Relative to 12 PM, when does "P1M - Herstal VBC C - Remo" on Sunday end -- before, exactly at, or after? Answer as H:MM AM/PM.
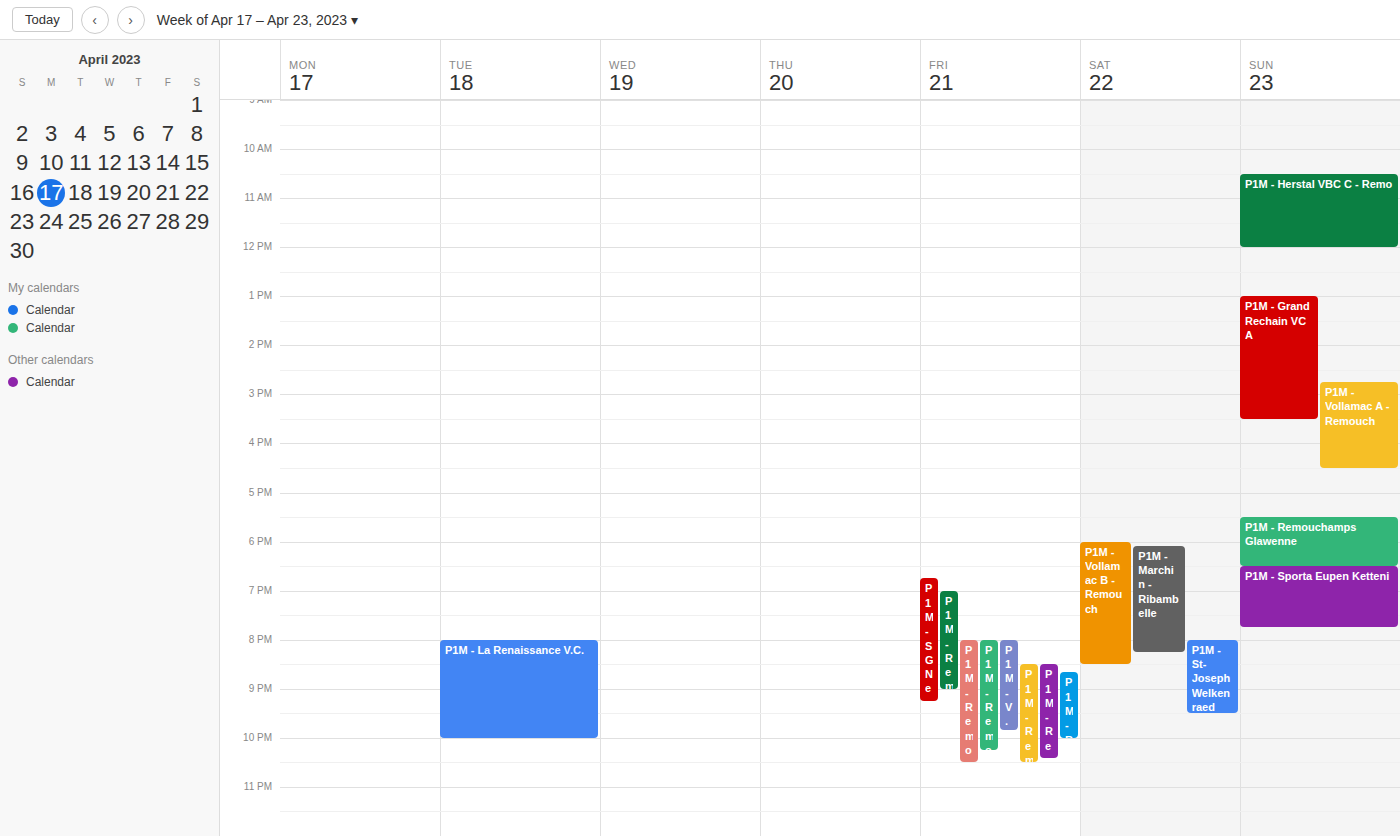
12:00 PM -- exactly at 12 PM, on the 12 PM line.